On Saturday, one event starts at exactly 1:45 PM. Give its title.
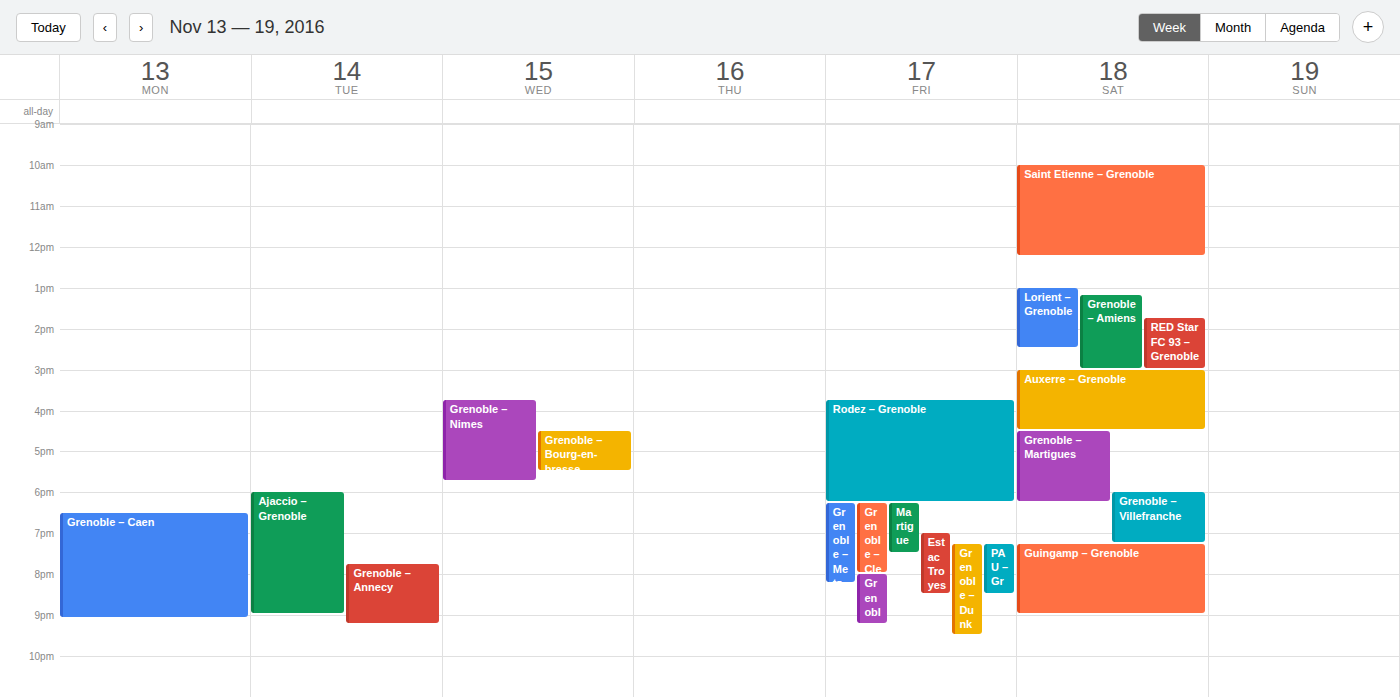
"RED Star FC 93 – Grenoble"